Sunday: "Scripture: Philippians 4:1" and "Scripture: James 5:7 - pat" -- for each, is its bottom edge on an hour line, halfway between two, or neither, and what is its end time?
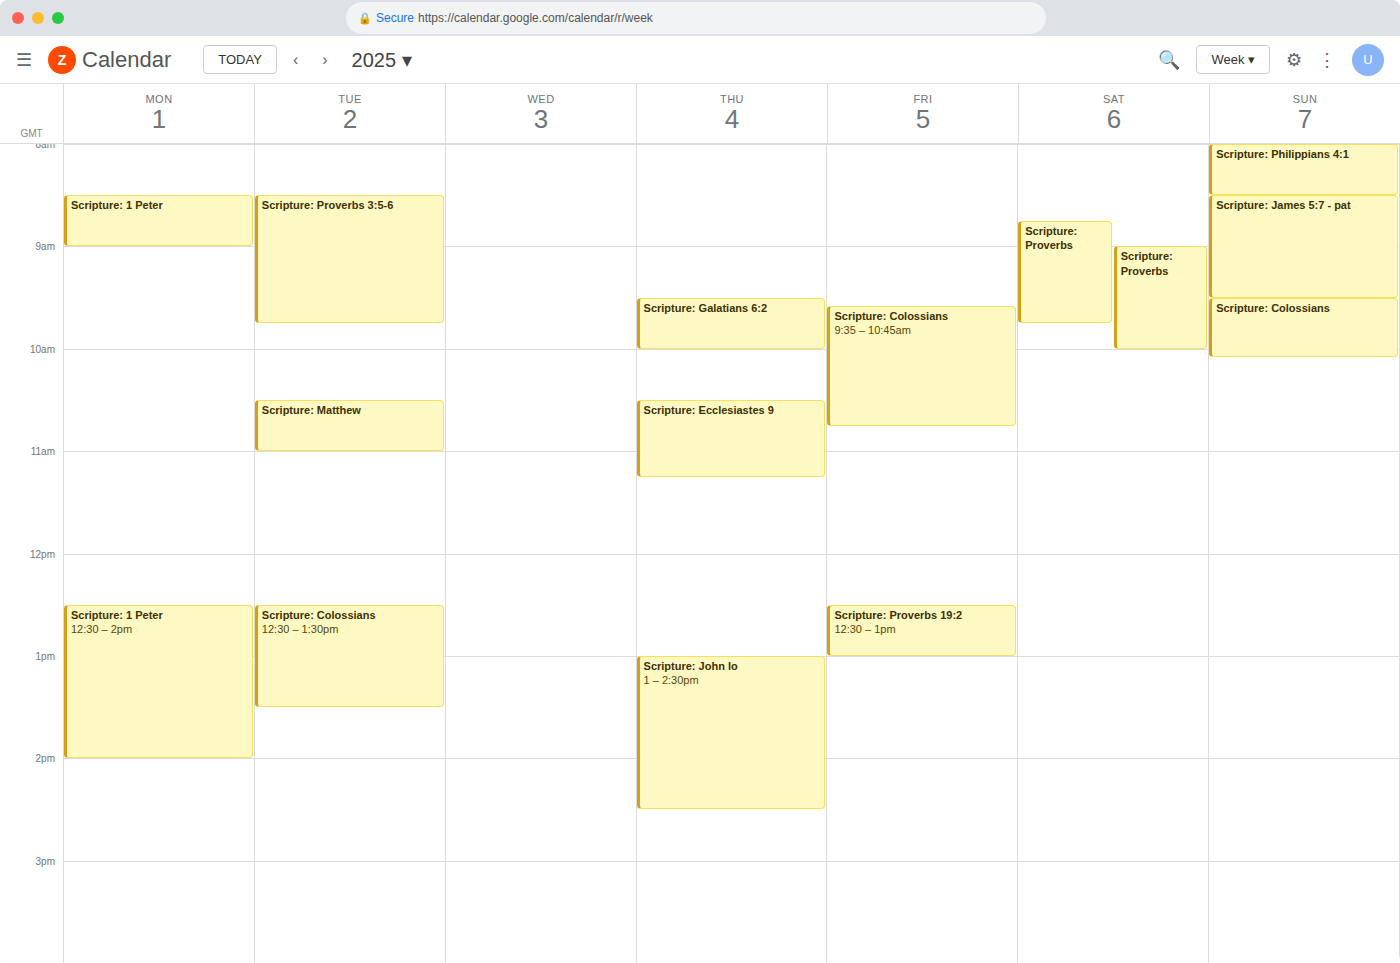
"Scripture: Philippians 4:1": 8:30 AM, halfway between the 8 AM and 9 AM lines. "Scripture: James 5:7 - pat": 9:30 AM, halfway between the 9 AM and 10 AM lines.